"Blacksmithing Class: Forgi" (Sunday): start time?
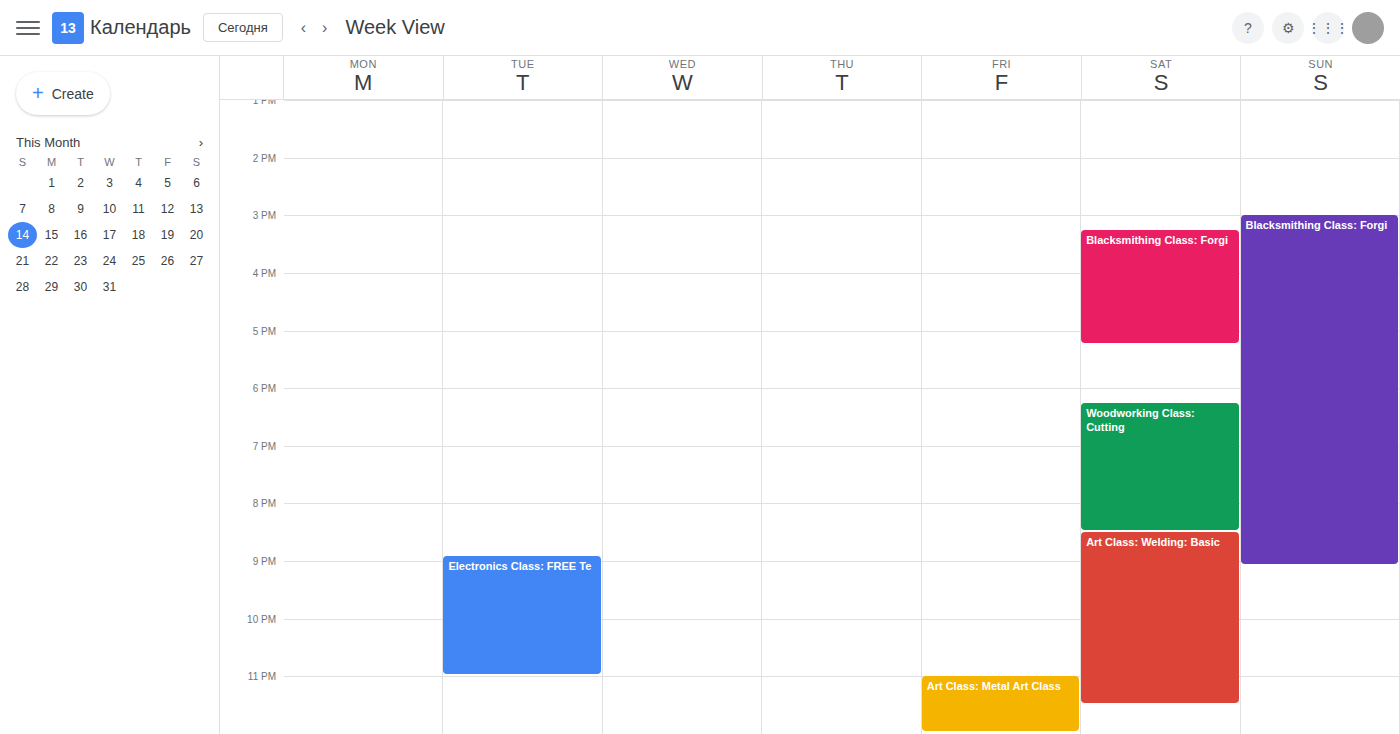
15:00